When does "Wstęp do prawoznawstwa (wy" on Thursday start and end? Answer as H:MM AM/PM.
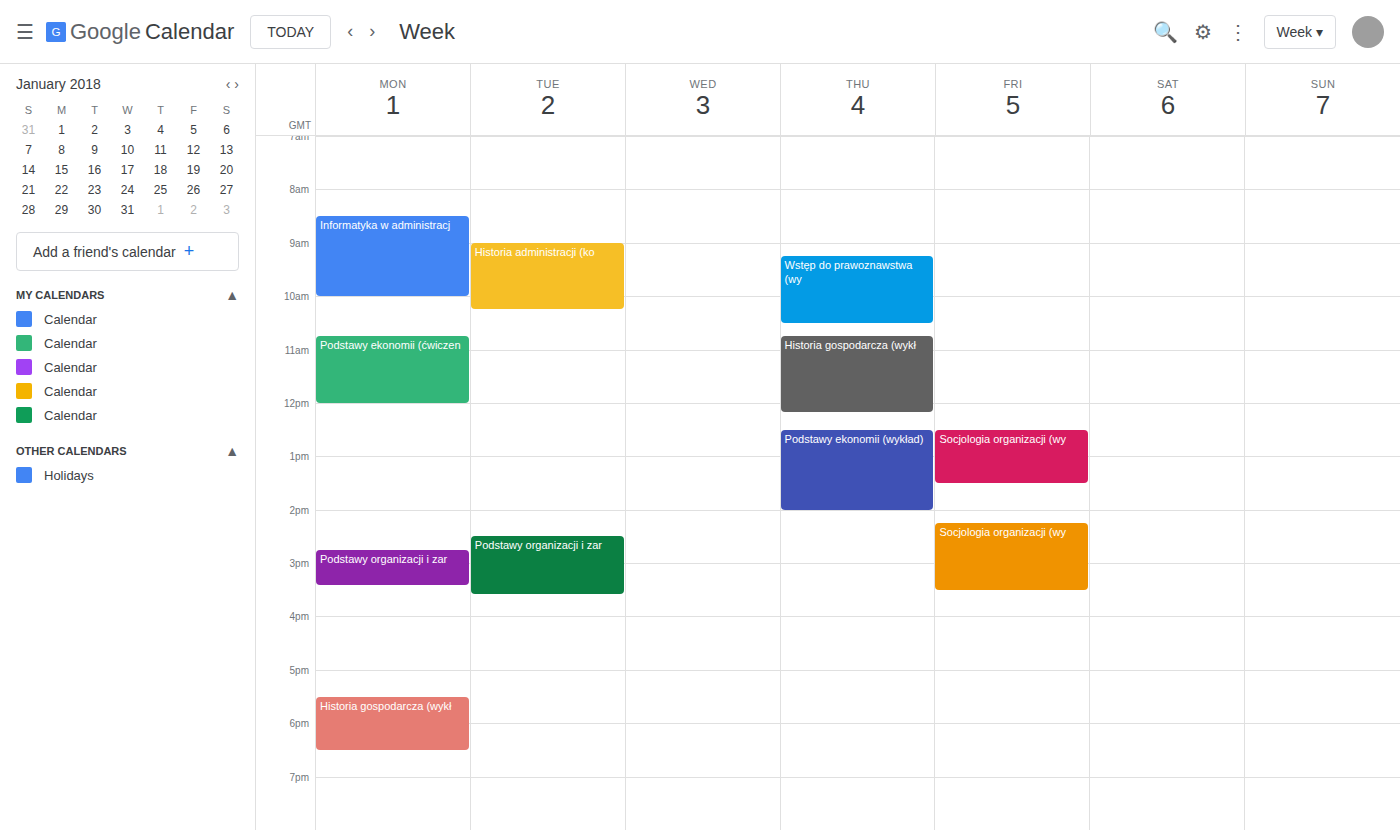
9:15 AM to 10:30 AM